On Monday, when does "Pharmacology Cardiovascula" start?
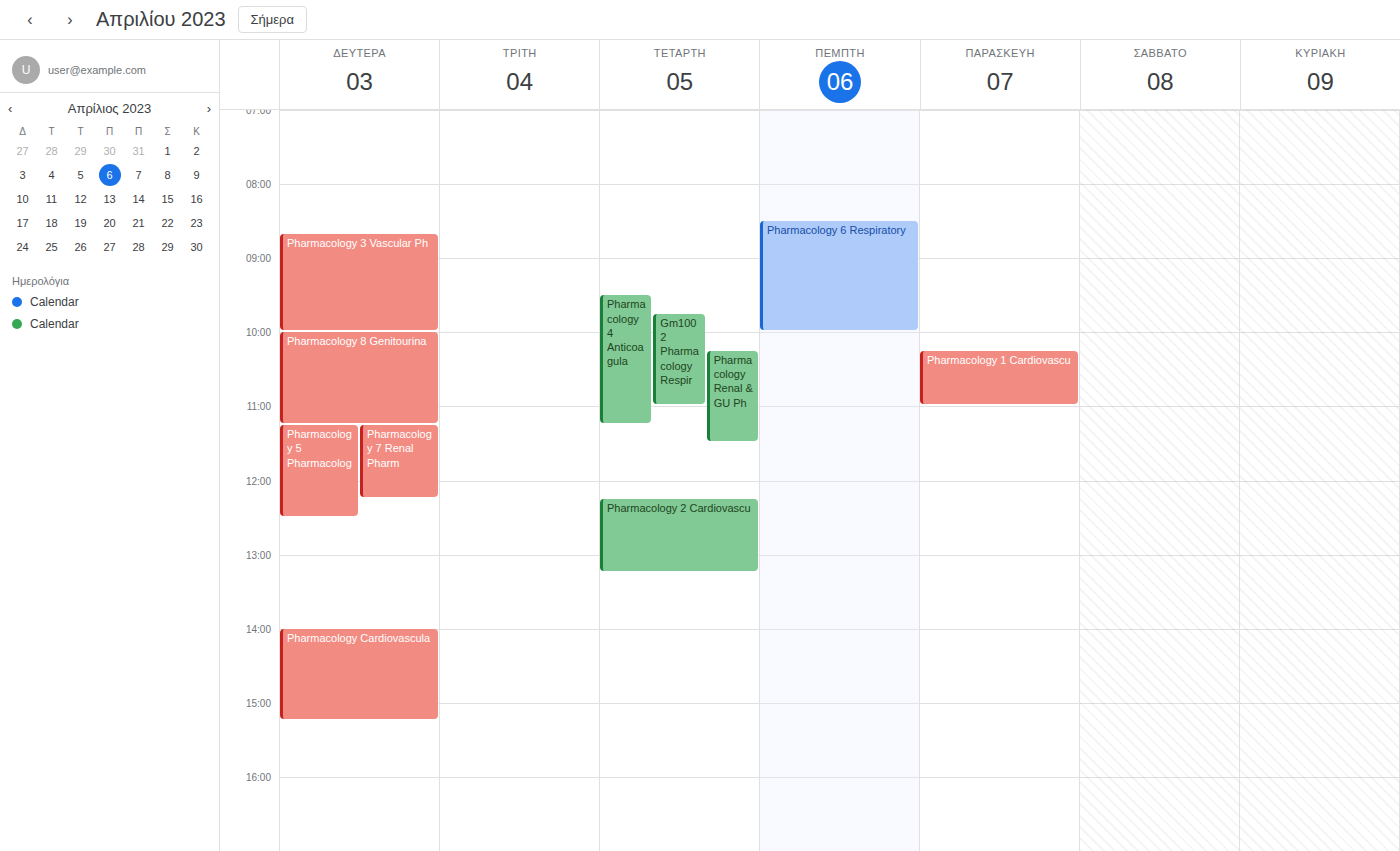
2:00 PM